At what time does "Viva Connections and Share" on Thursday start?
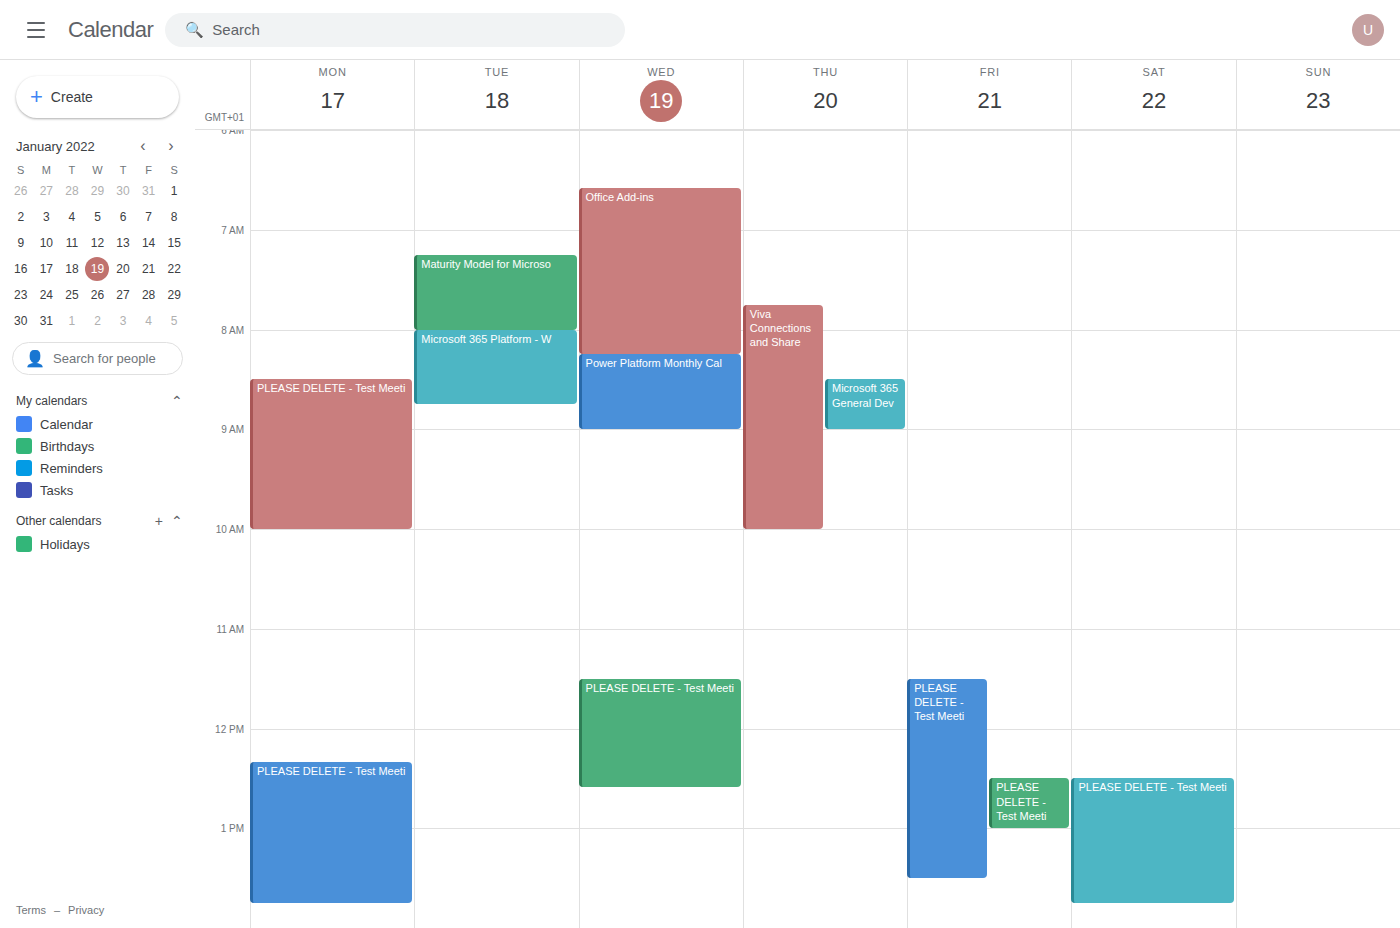
7:45 AM